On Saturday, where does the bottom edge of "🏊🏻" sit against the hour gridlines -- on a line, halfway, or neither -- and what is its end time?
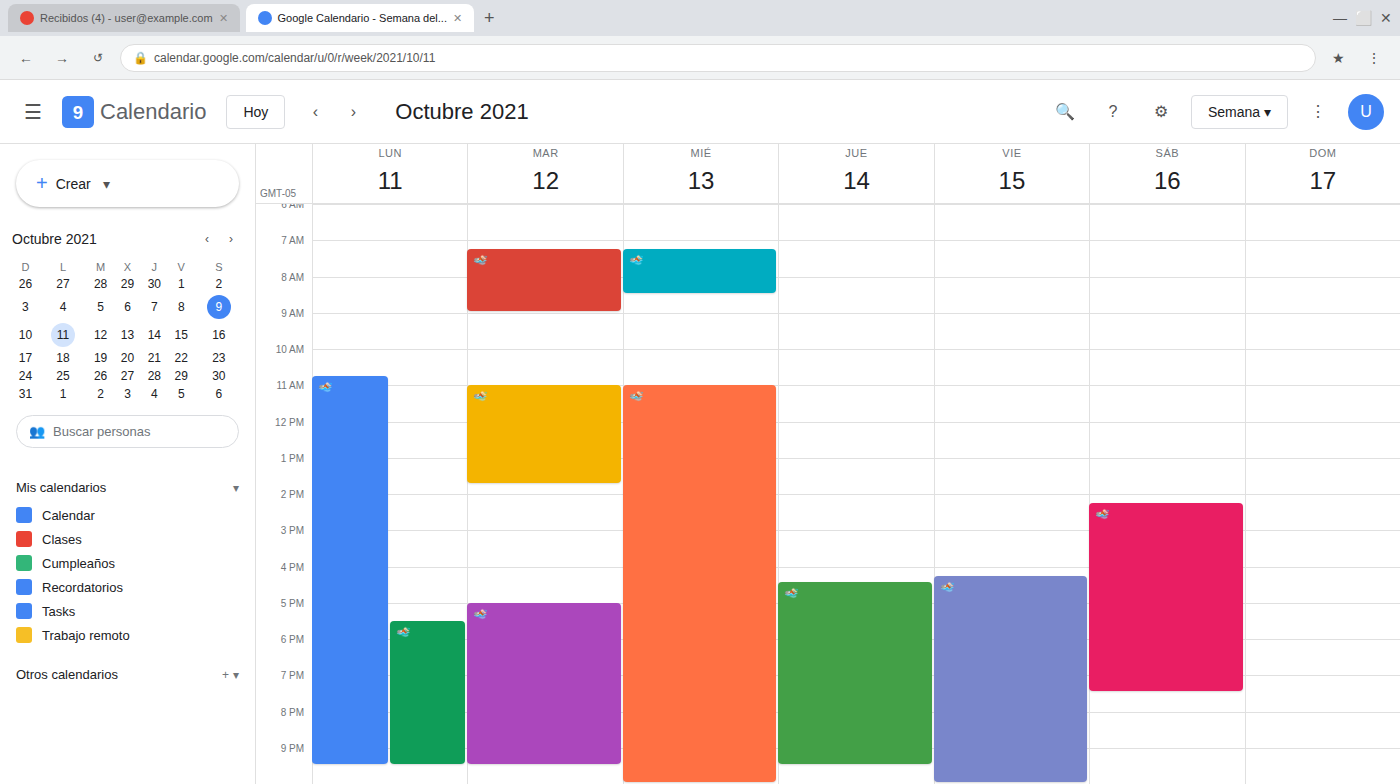
7:30 PM -- halfway between the 7 PM and 8 PM lines.